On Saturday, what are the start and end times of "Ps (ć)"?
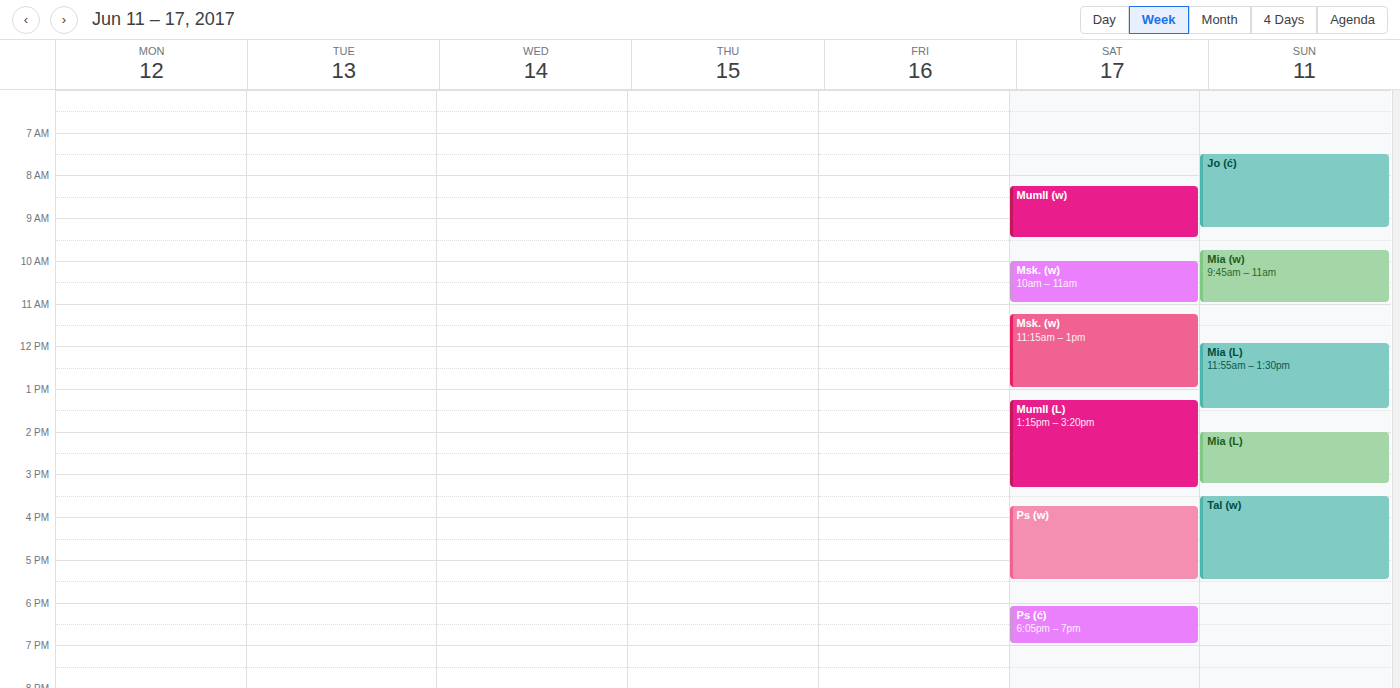
6:05 PM to 7:00 PM